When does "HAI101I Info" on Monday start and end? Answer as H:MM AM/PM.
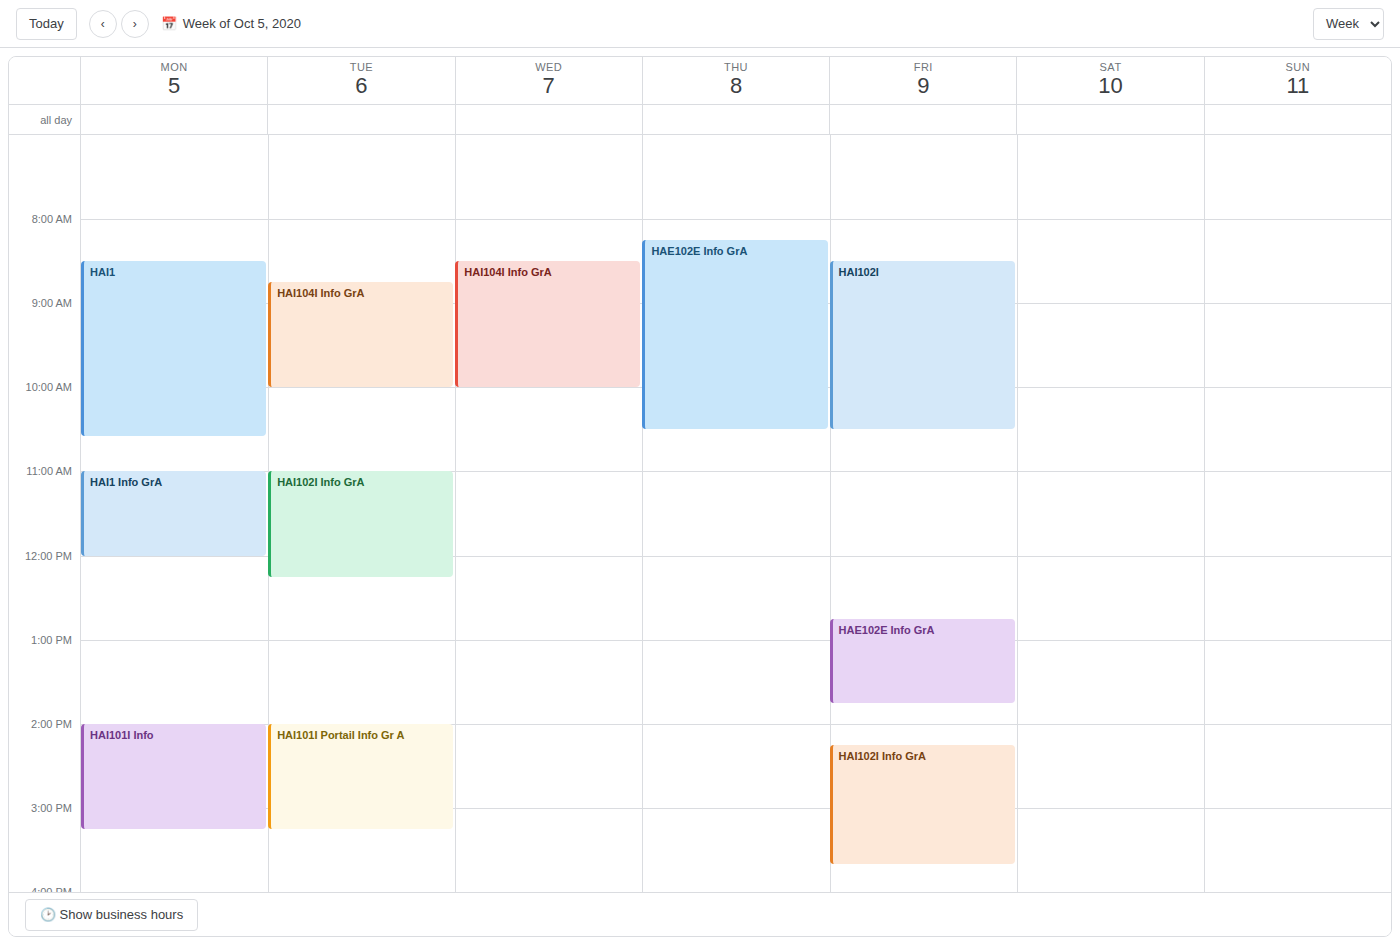
2:00 PM to 3:15 PM